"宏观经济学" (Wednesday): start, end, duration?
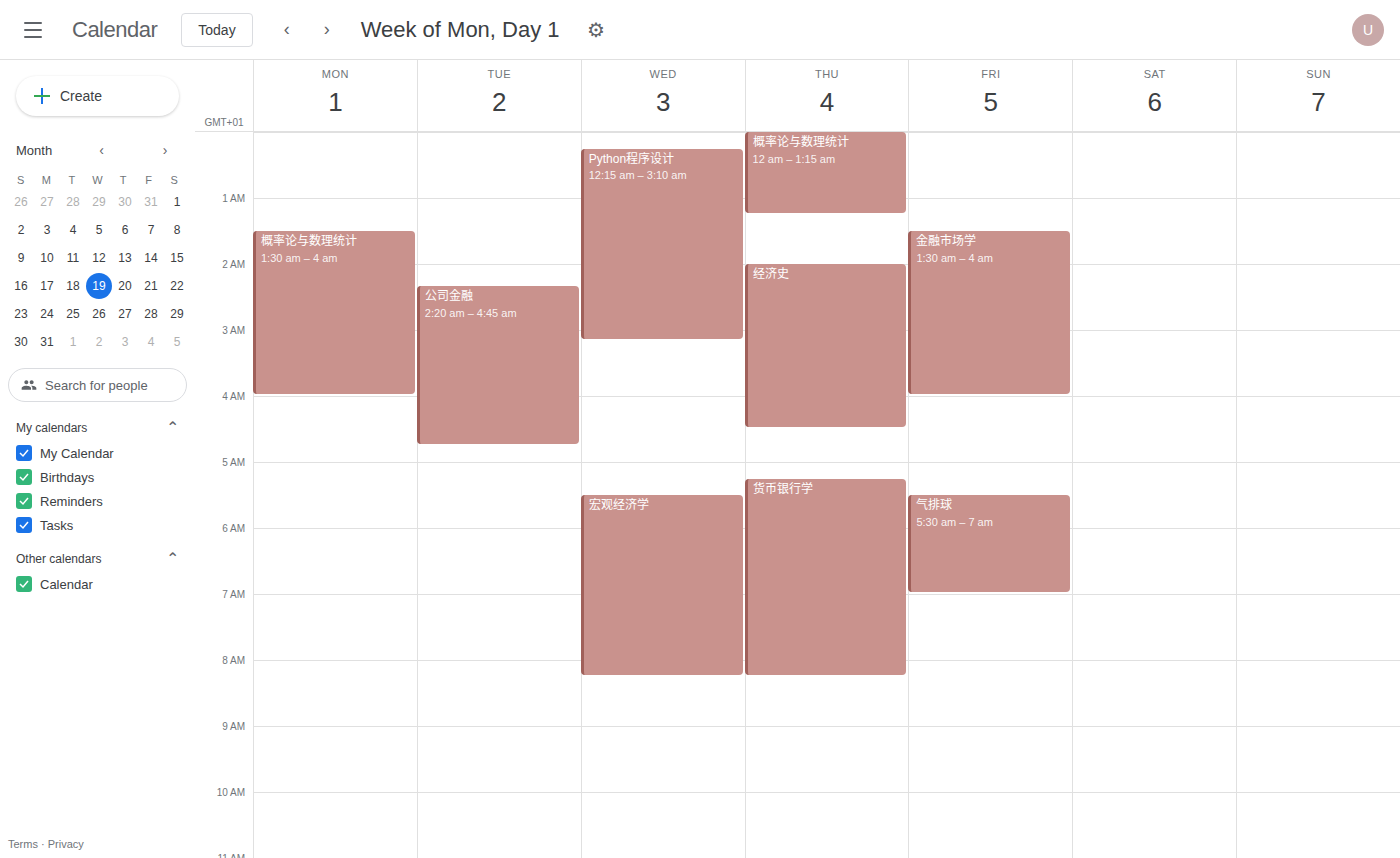
5:30 AM to 8:15 AM, 2 hours 45 minutes